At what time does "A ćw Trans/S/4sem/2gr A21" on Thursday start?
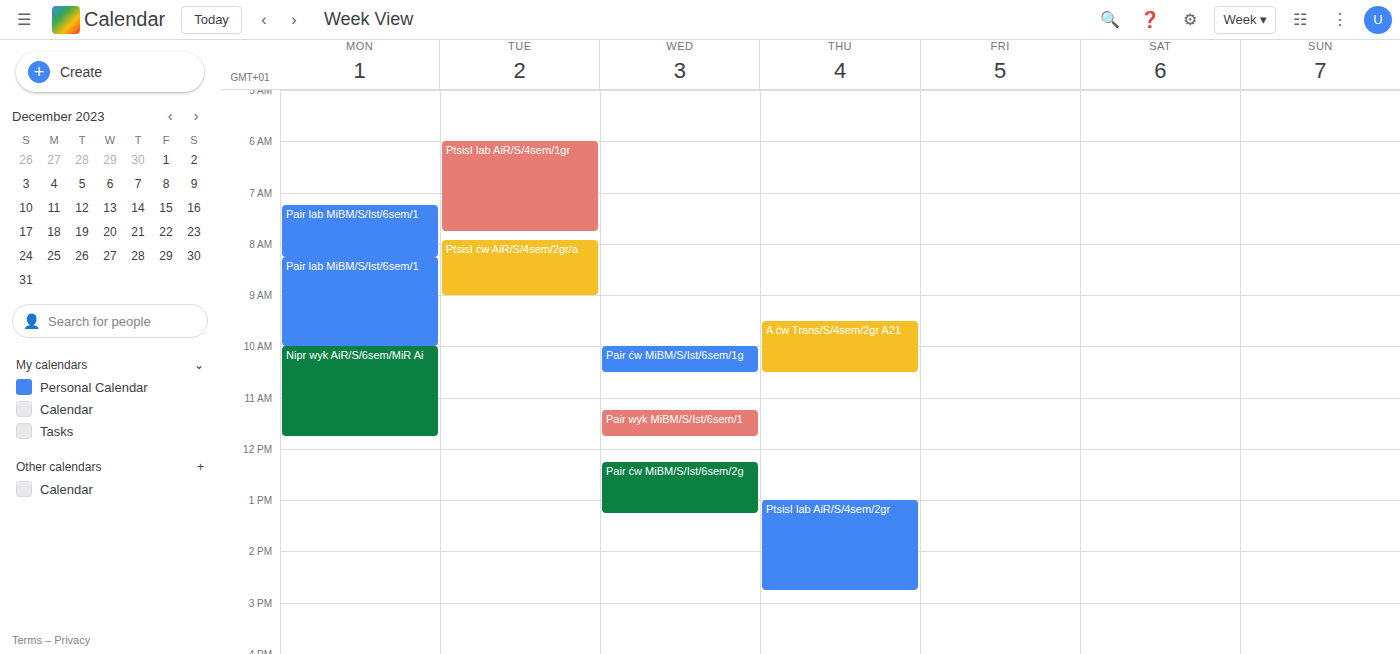
9:30 AM